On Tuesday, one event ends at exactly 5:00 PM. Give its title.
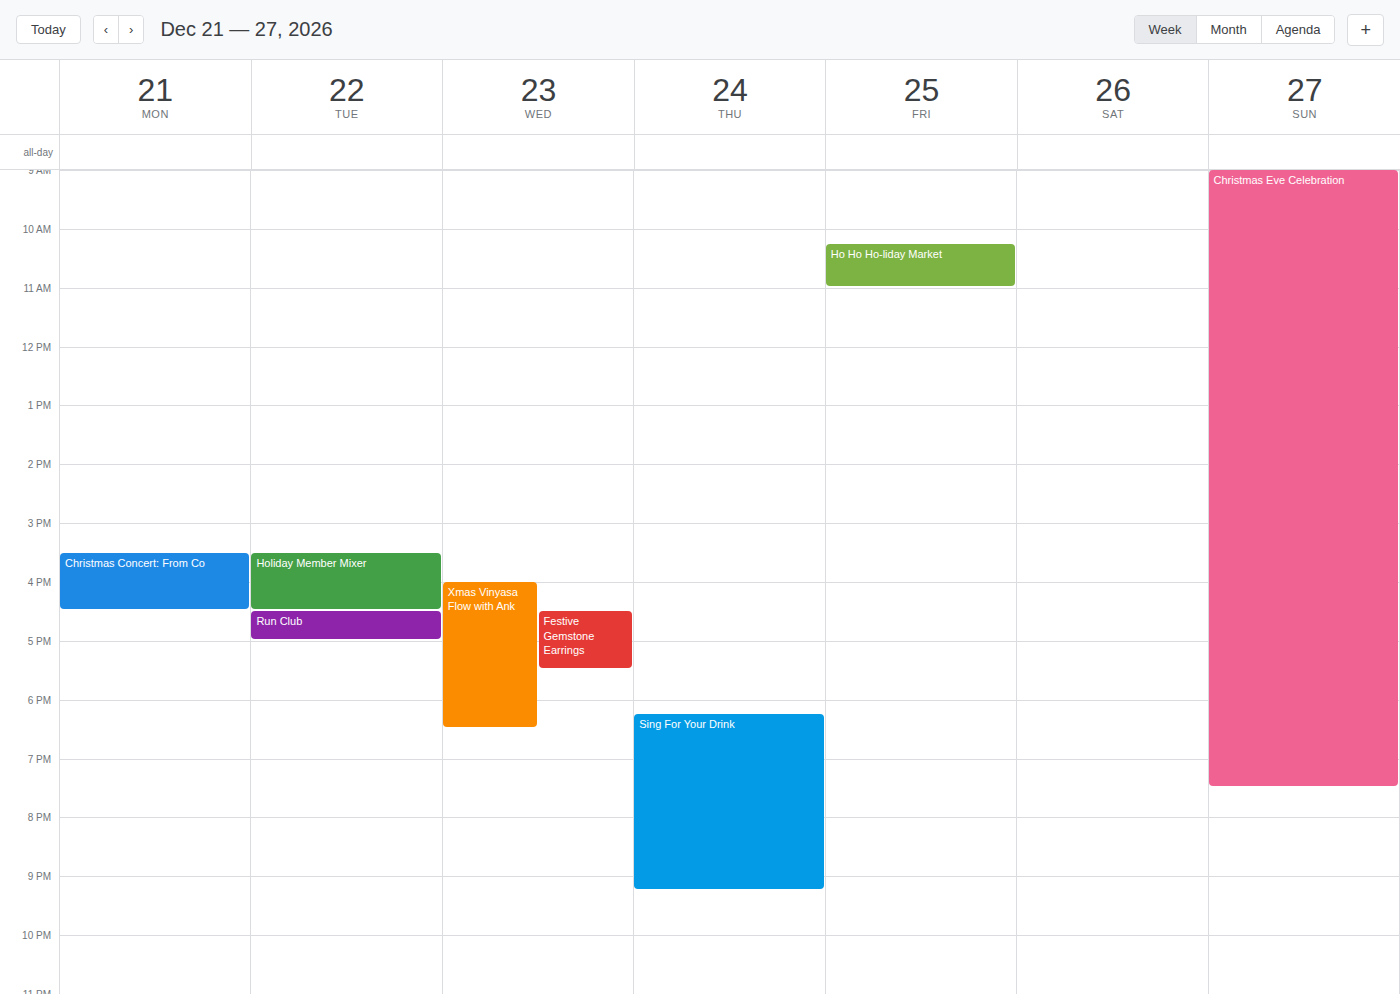
"Run Club"